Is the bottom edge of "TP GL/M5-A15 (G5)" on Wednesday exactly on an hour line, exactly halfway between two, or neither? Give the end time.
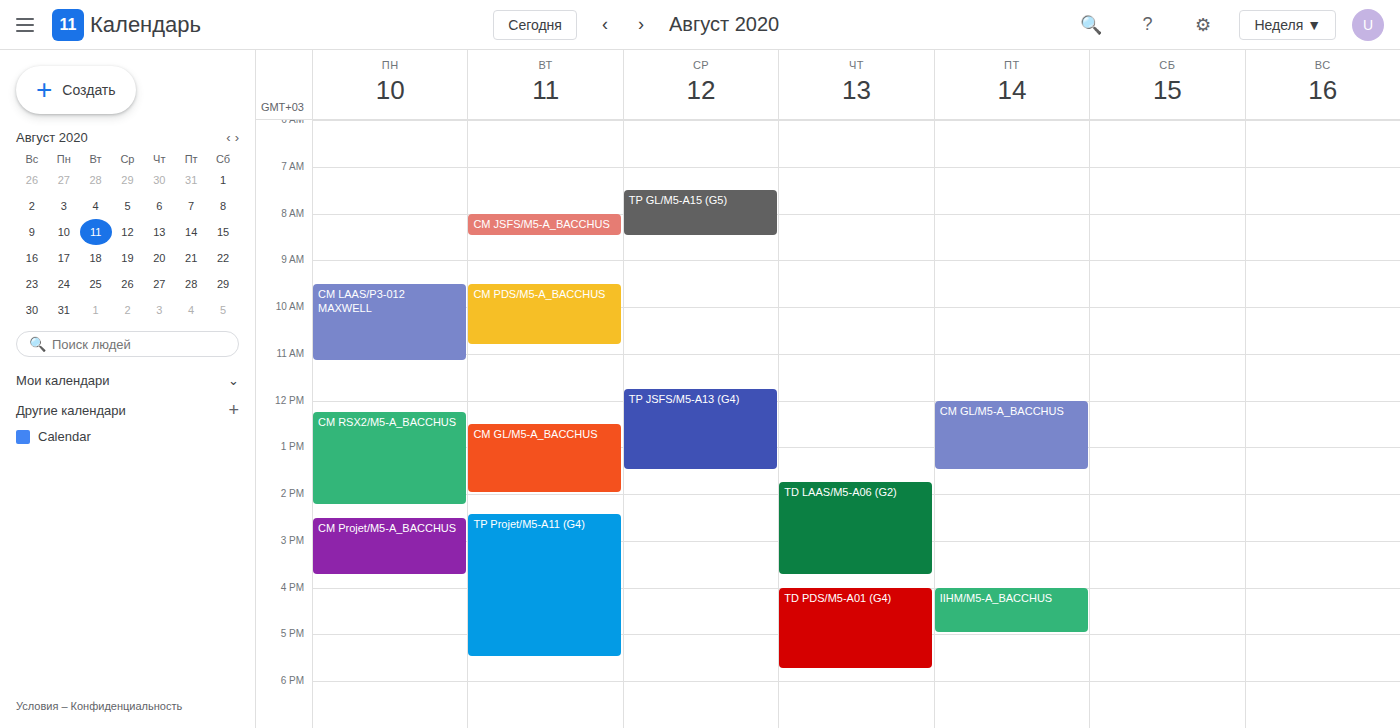
8:30 AM -- halfway between the 8 AM and 9 AM lines.